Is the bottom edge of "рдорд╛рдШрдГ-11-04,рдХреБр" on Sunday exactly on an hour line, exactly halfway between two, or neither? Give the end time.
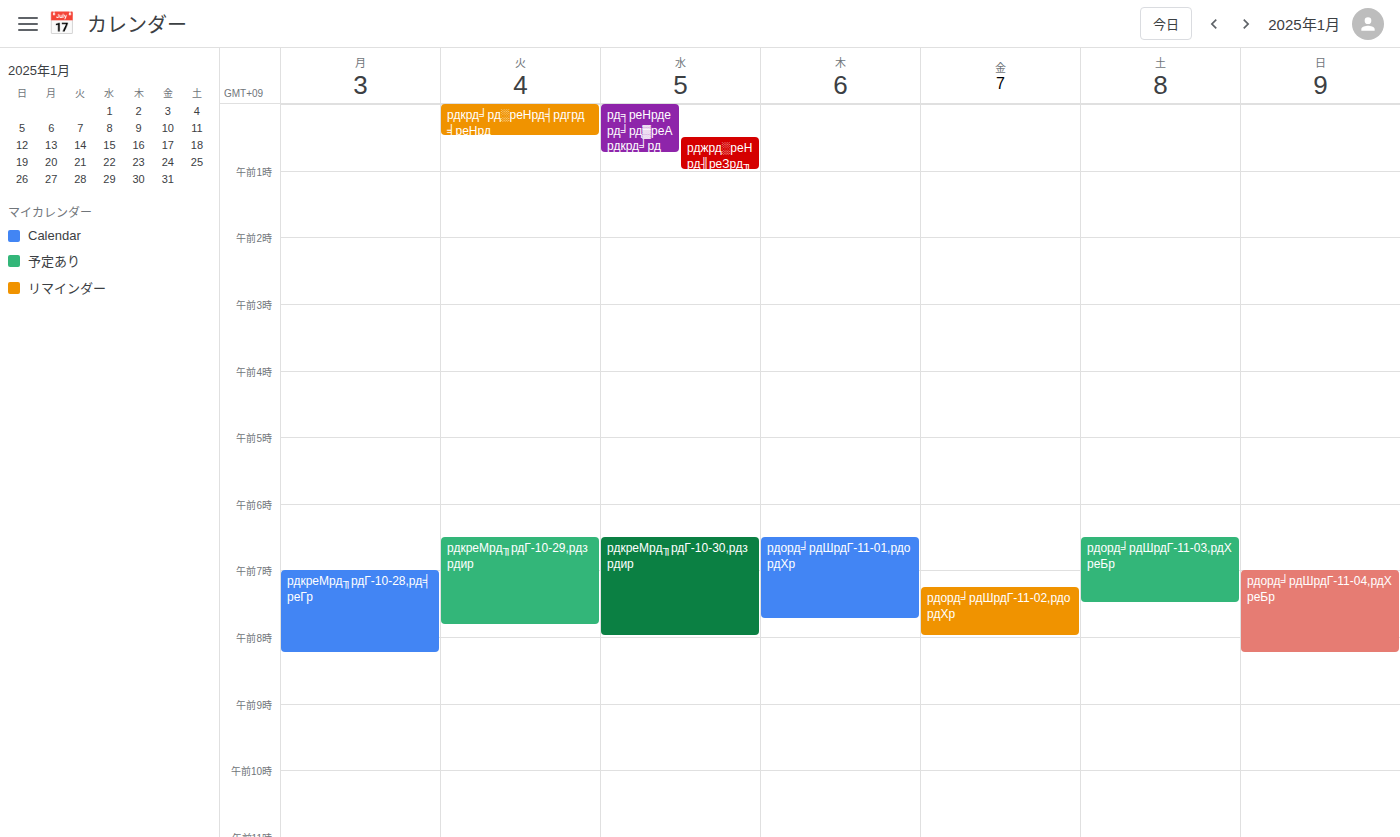
8:15 AM -- neither: a quarter of the way from the 8 AM line to the 9 AM line.